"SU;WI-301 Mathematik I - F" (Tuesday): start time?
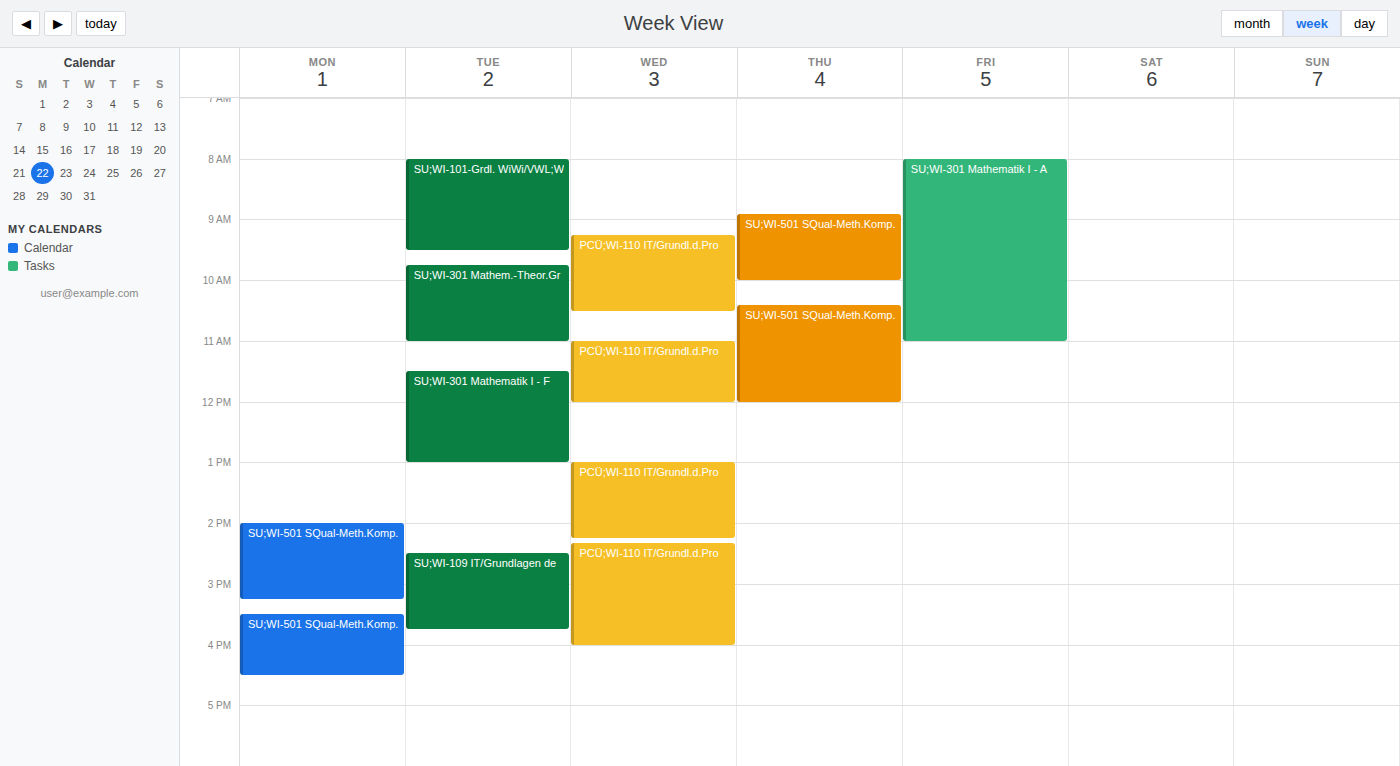
11:30 AM